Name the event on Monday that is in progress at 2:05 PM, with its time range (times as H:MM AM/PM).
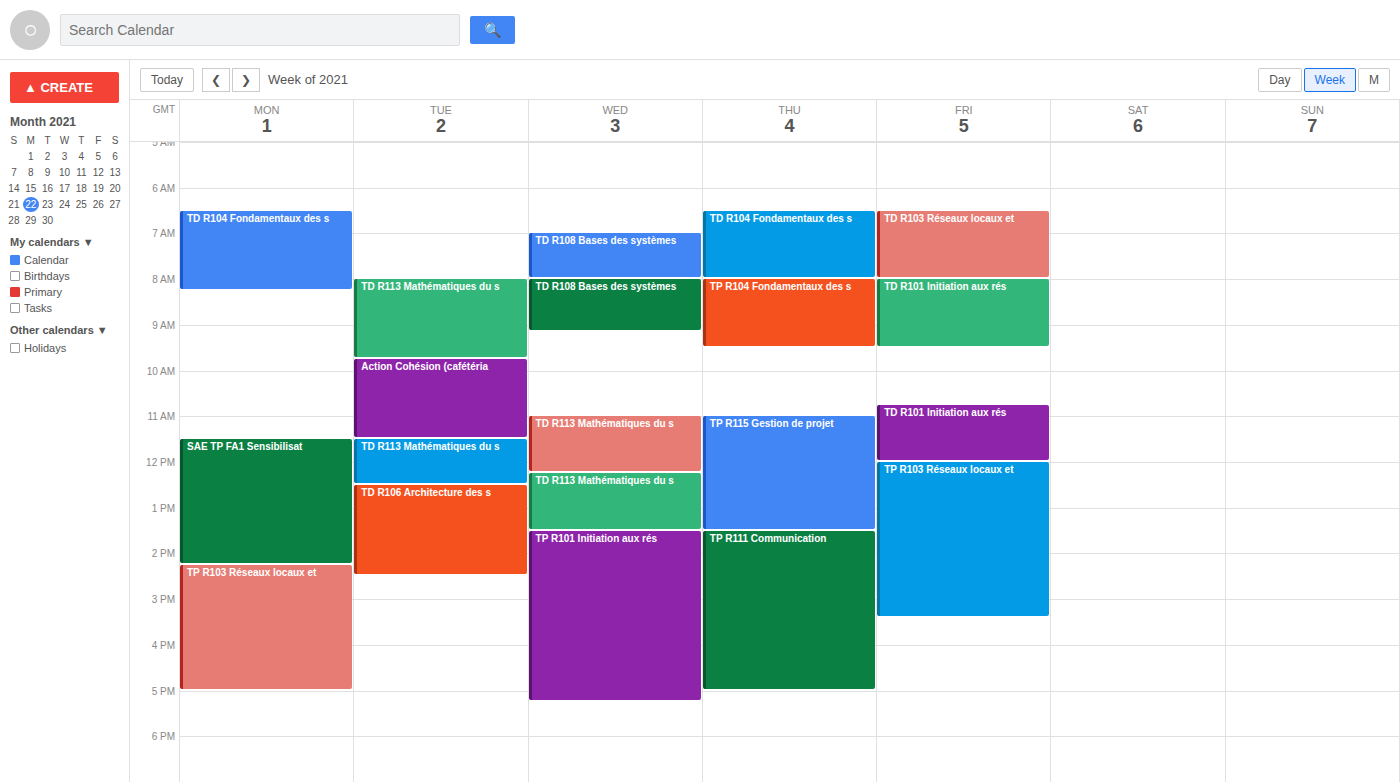
"SAE TP FA1 Sensibilisat", 11:30 AM to 2:15 PM